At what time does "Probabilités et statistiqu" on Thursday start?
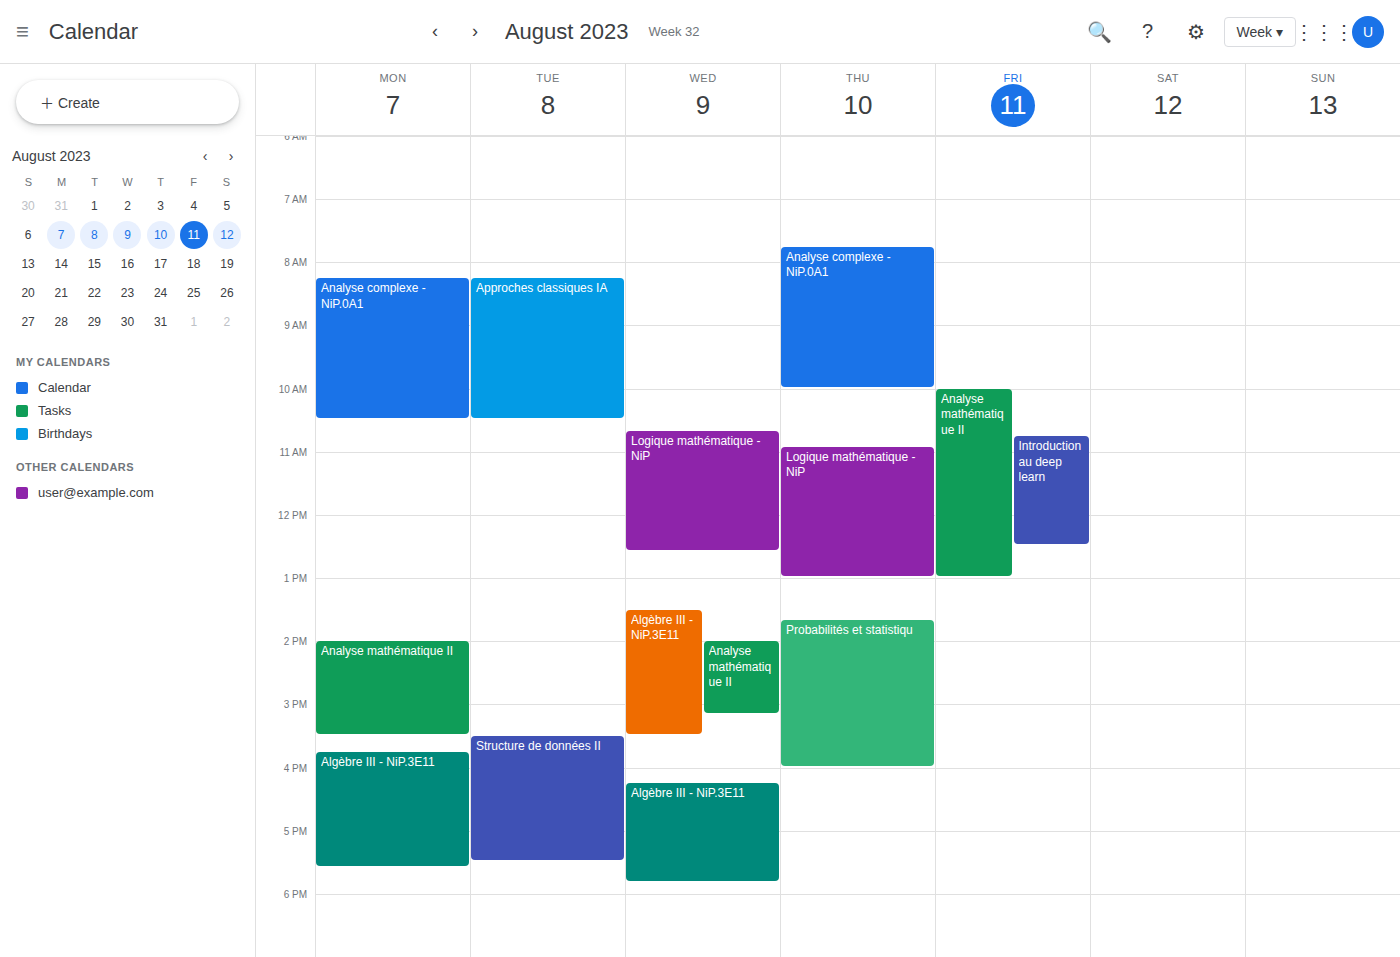
1:40 PM